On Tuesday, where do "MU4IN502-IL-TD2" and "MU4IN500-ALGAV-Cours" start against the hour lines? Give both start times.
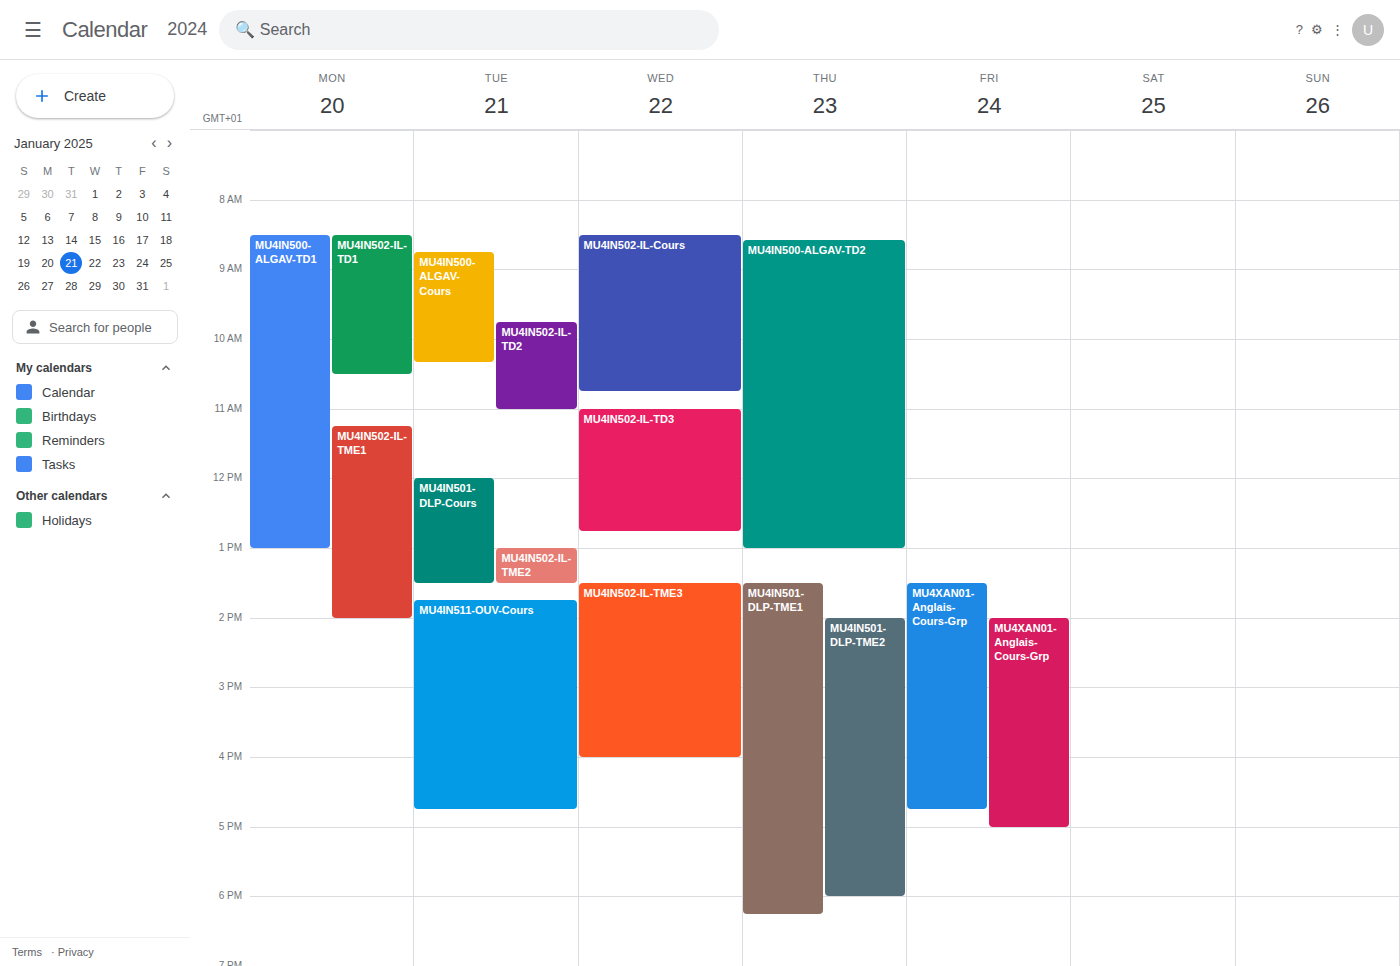
"MU4IN502-IL-TD2": 9:45 AM, neither: three quarters of the way from the 9 AM line to the 10 AM line. "MU4IN500-ALGAV-Cours": 8:45 AM, neither: three quarters of the way from the 8 AM line to the 9 AM line.